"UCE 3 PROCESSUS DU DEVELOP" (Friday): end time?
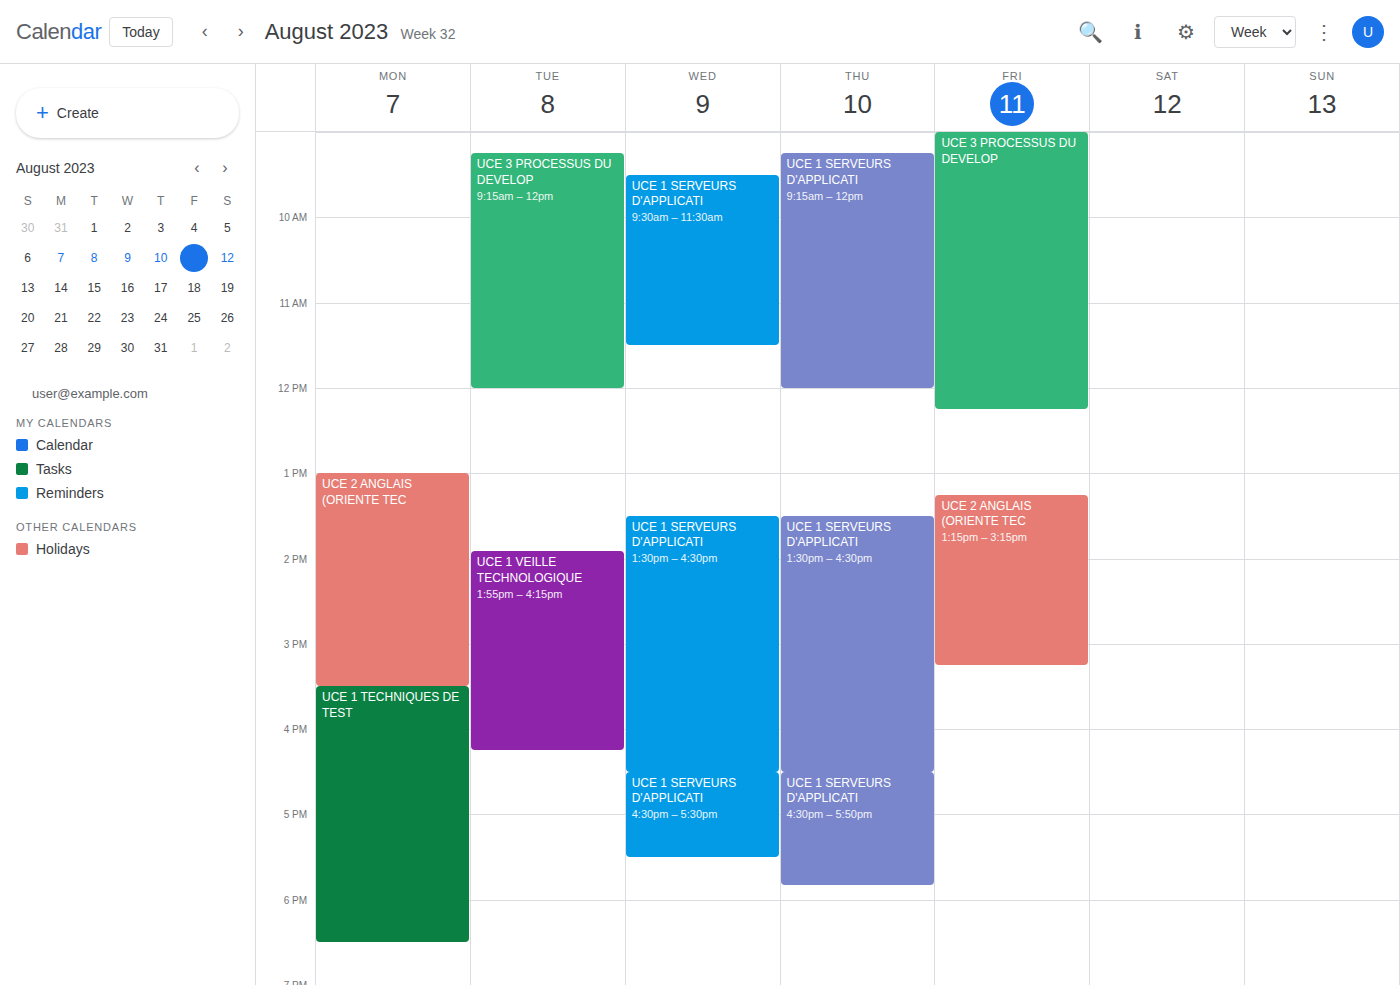
12:15 PM